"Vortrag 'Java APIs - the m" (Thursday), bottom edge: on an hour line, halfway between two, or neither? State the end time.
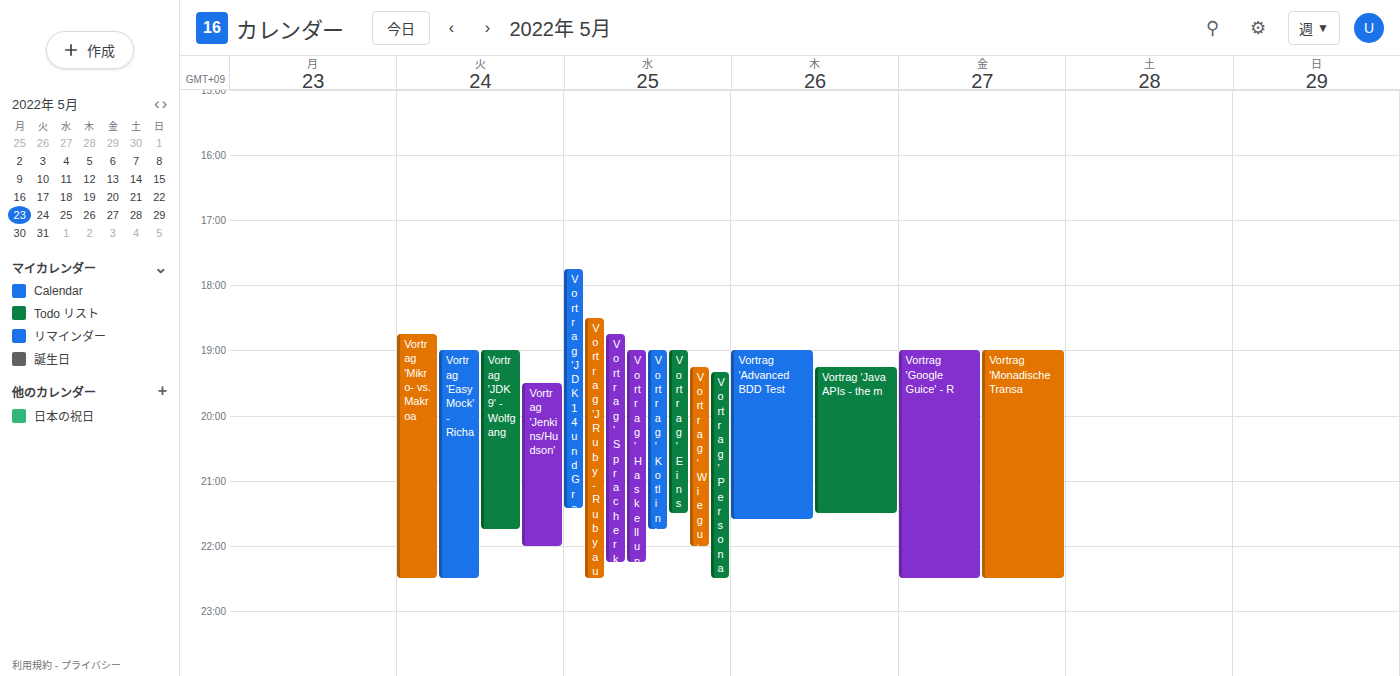
9:30 PM -- halfway between the 9 PM and 10 PM lines.